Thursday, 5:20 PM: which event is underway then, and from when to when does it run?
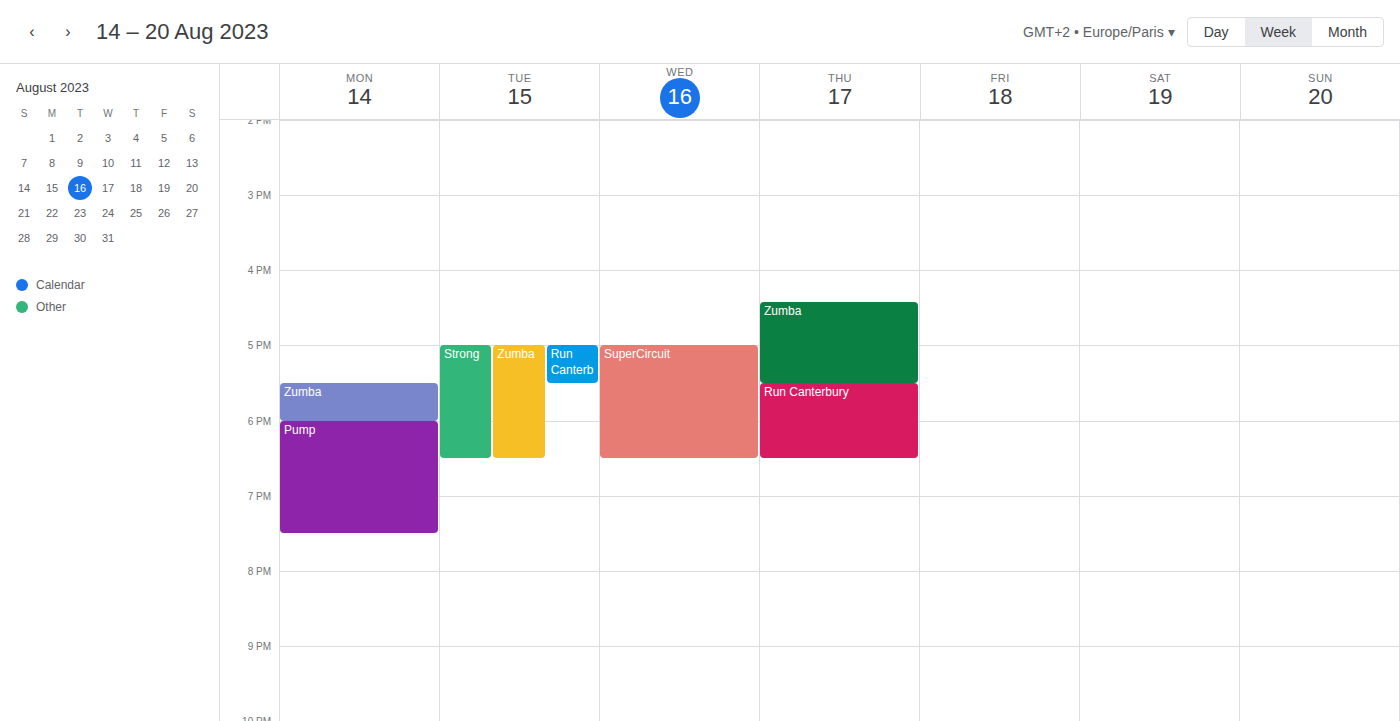
"Zumba", 4:25 PM to 5:30 PM